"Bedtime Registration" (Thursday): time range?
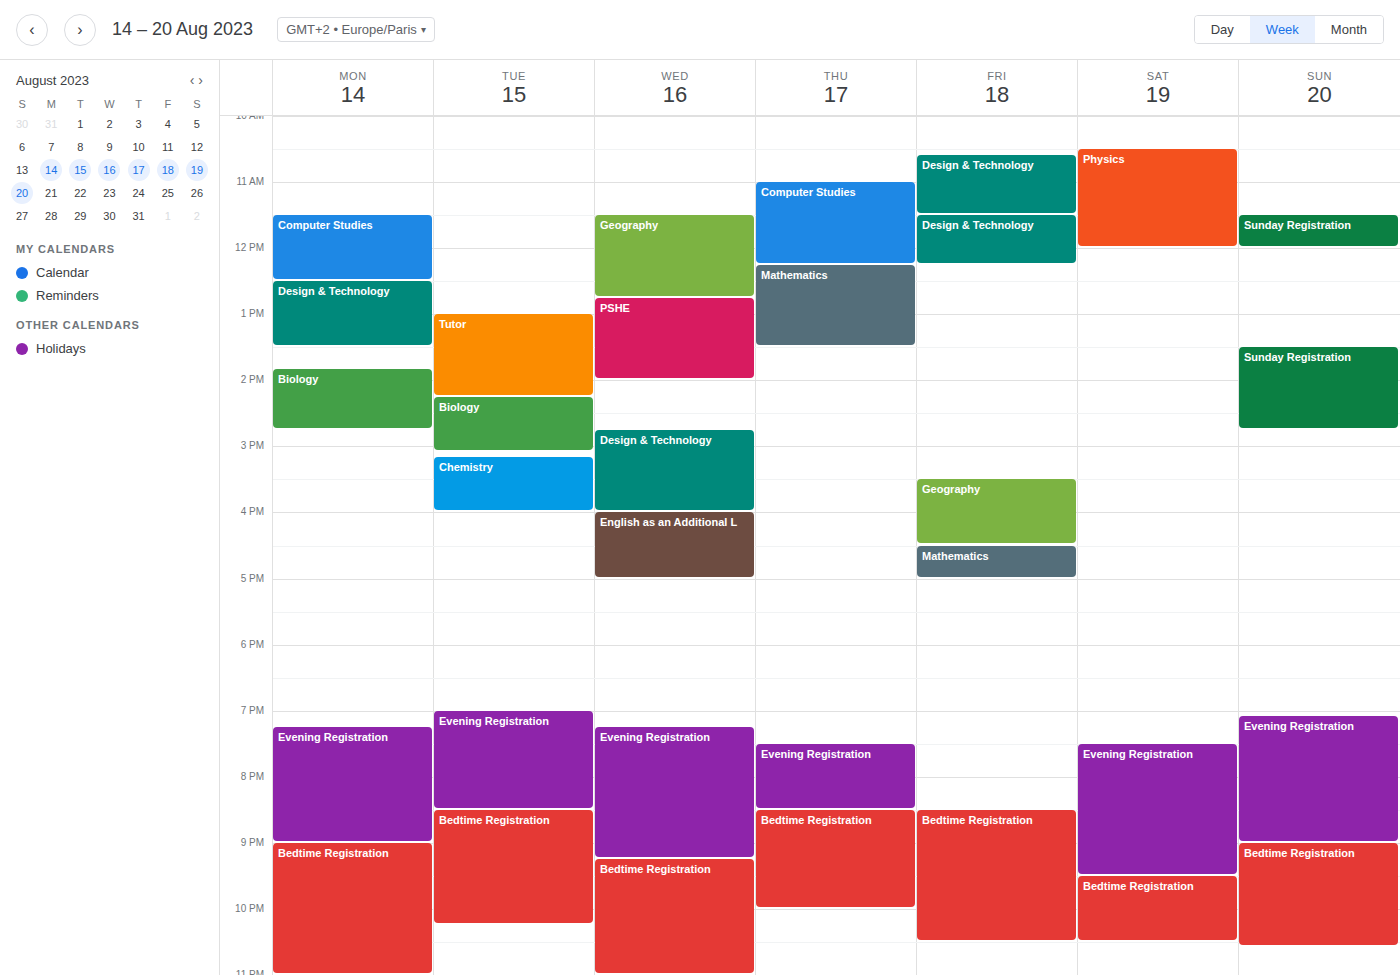
8:30 PM to 10:00 PM